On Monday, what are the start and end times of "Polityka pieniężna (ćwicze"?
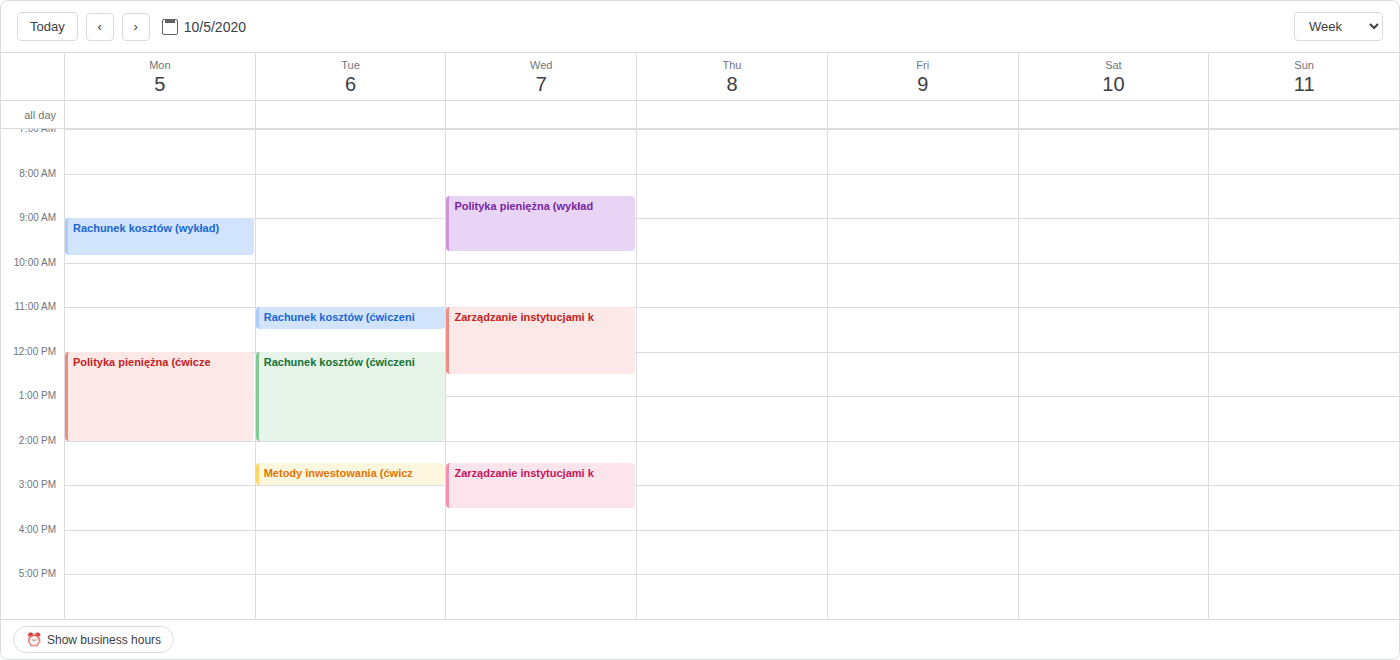
12:00 PM to 2:00 PM